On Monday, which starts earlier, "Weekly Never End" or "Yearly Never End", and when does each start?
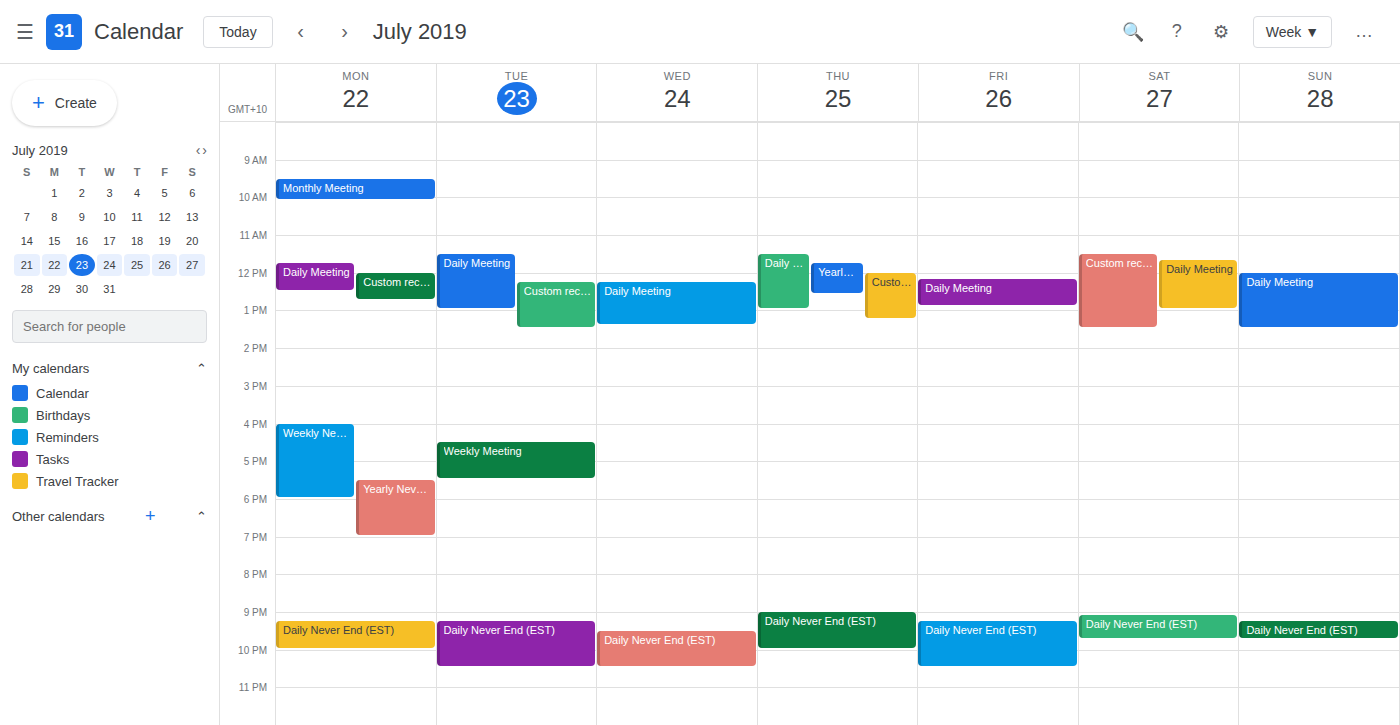
"Weekly Never End" 4:00 PM; "Yearly Never End" 5:30 PM.